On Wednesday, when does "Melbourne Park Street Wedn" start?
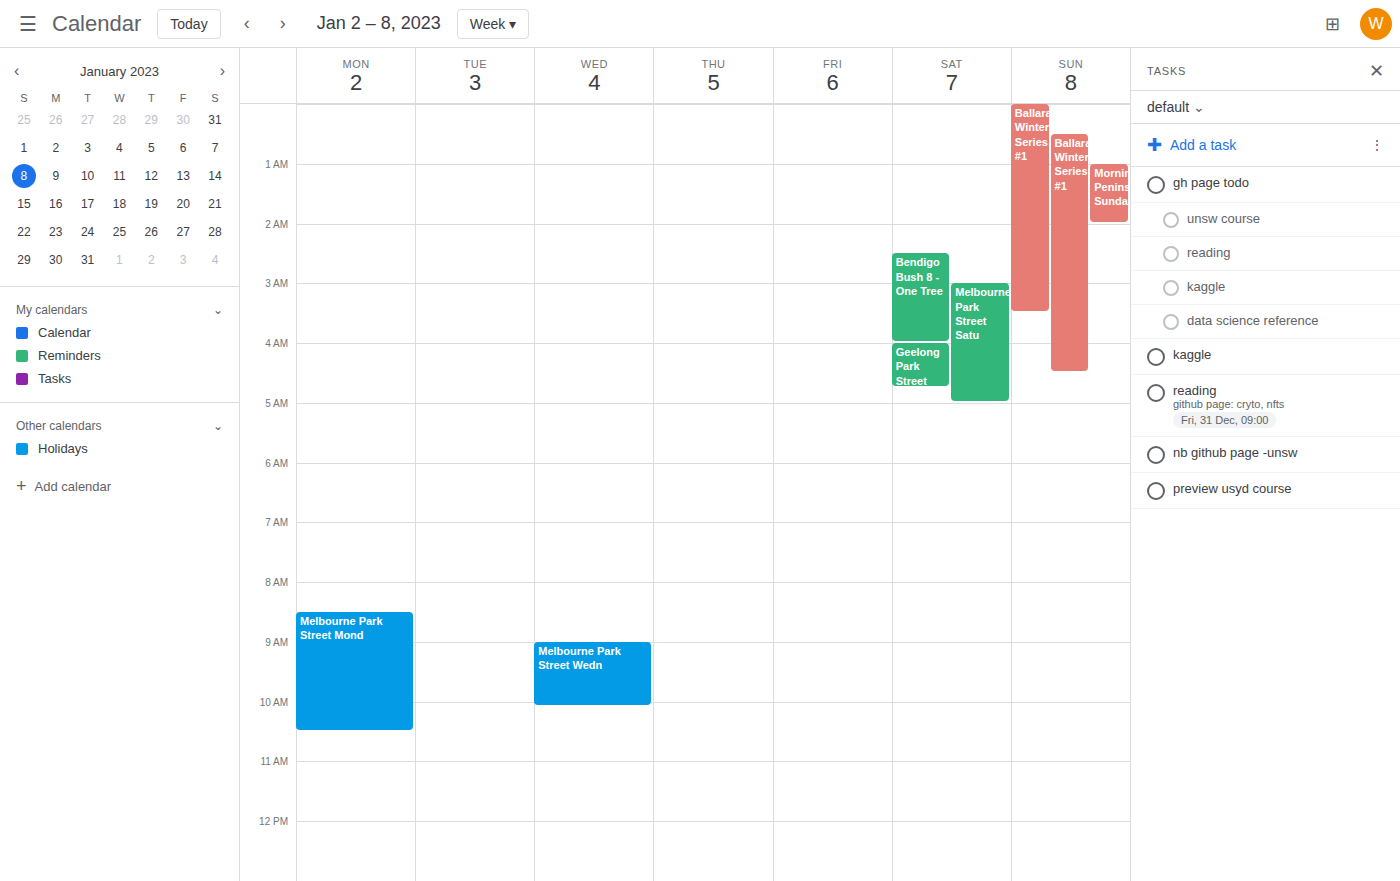
9:00 AM